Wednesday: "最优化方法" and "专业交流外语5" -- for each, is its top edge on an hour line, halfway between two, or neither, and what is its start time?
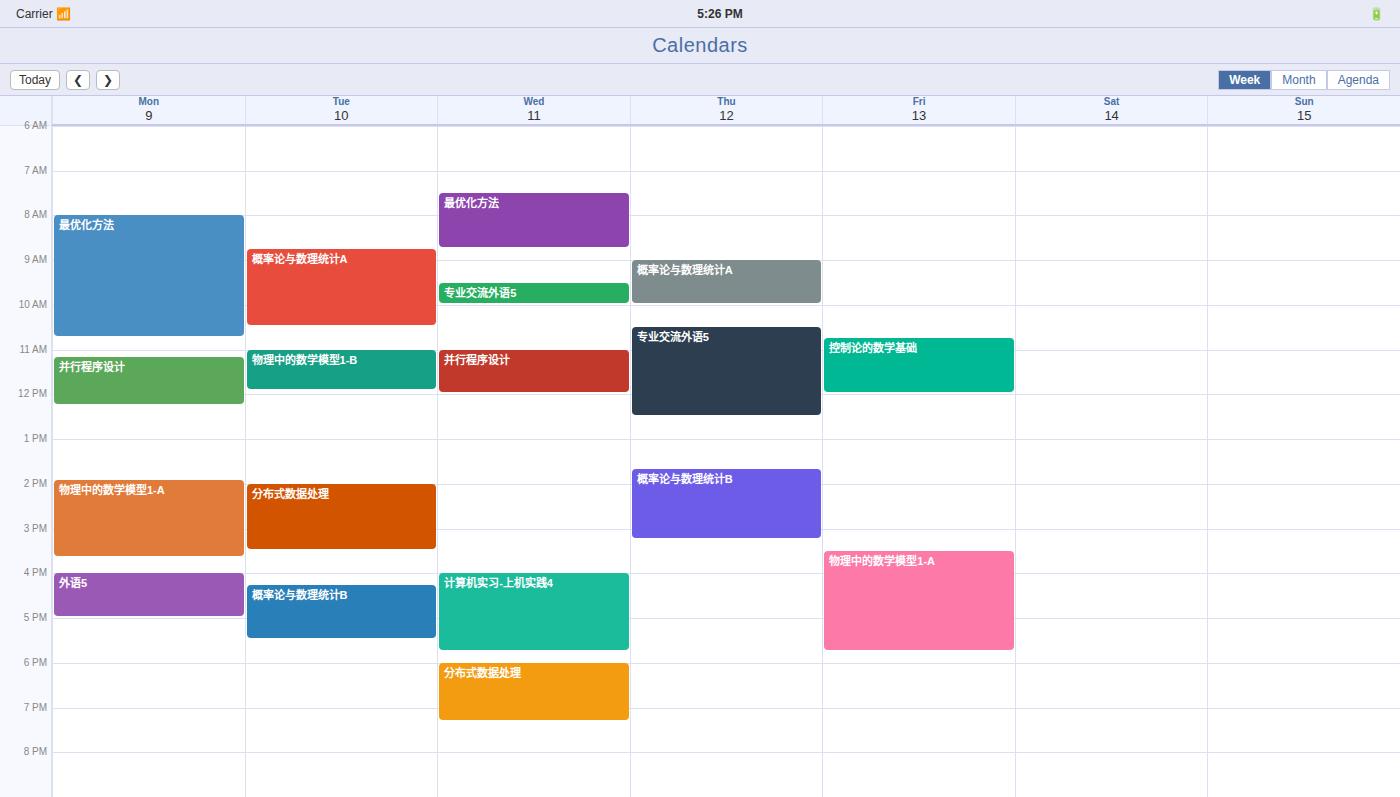
"最优化方法": 7:30 AM, halfway between the 7 AM and 8 AM lines. "专业交流外语5": 9:30 AM, halfway between the 9 AM and 10 AM lines.